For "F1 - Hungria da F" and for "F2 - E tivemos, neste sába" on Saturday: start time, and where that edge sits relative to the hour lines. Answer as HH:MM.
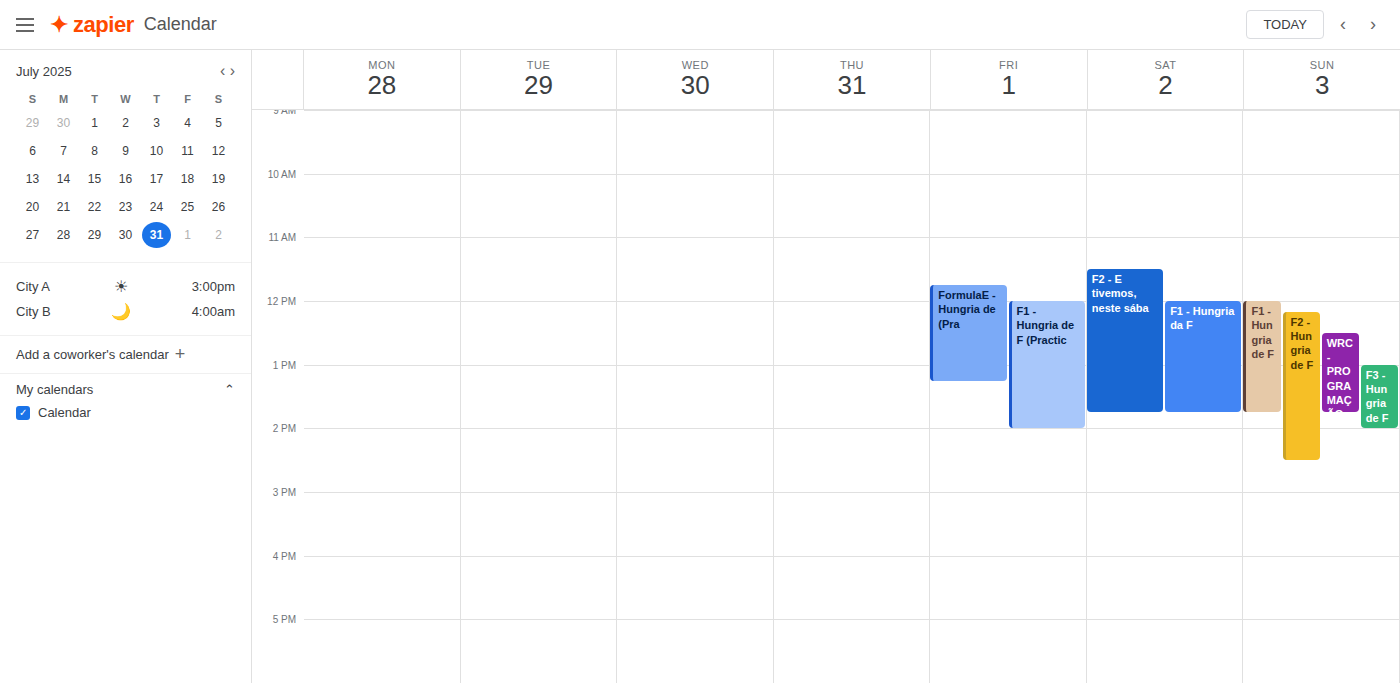
"F1 - Hungria da F": 12:00, exactly on the 12:00 line. "F2 - E tivemos, neste sába": 11:30, halfway between the 11:00 and 12:00 lines.